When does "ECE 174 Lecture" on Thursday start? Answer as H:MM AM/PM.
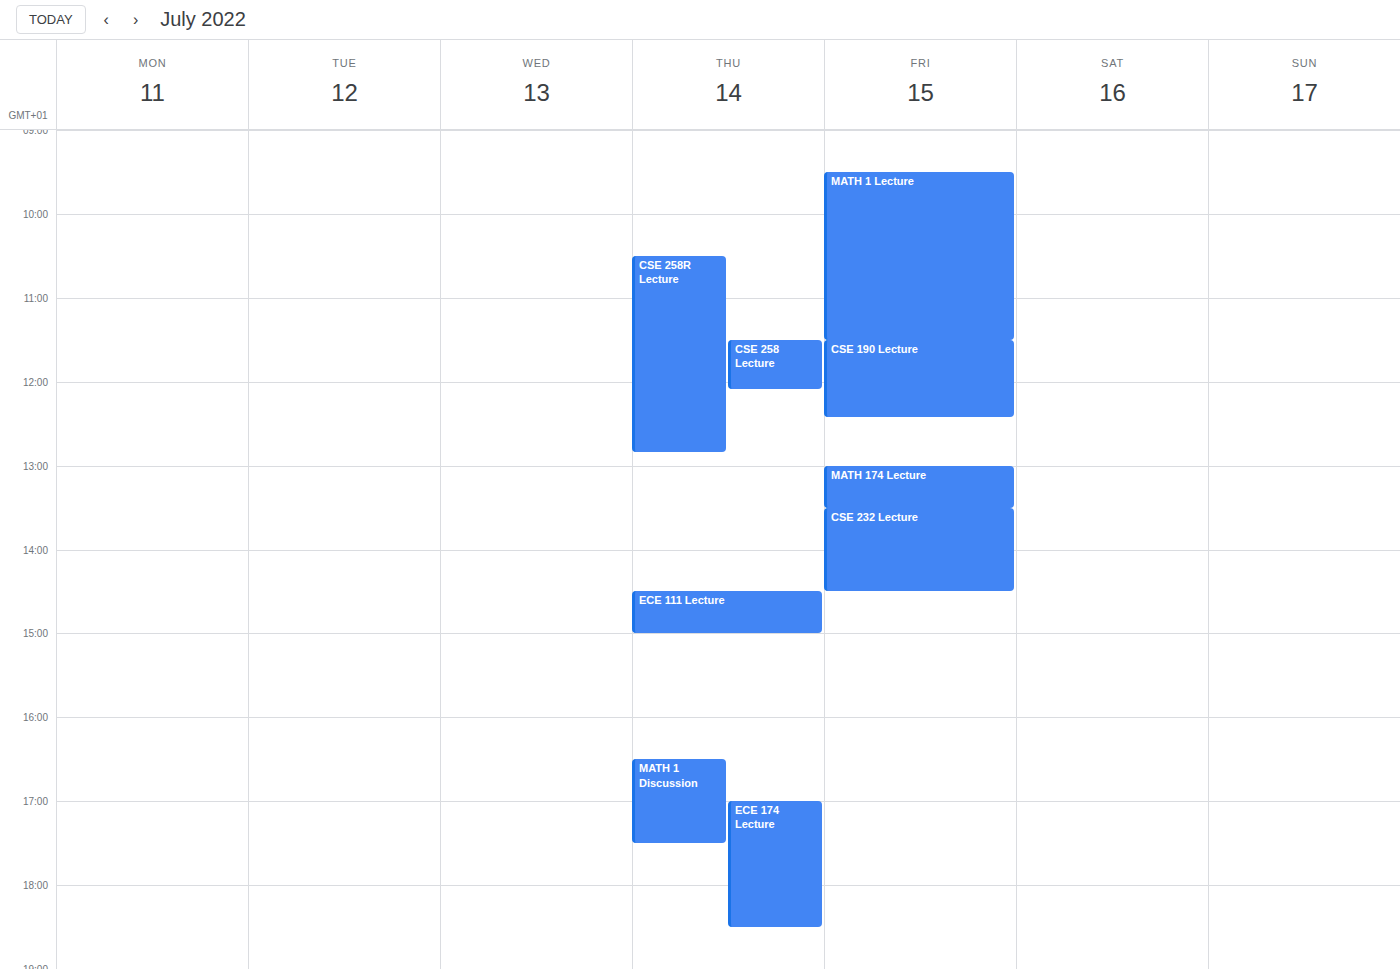
5:00 PM